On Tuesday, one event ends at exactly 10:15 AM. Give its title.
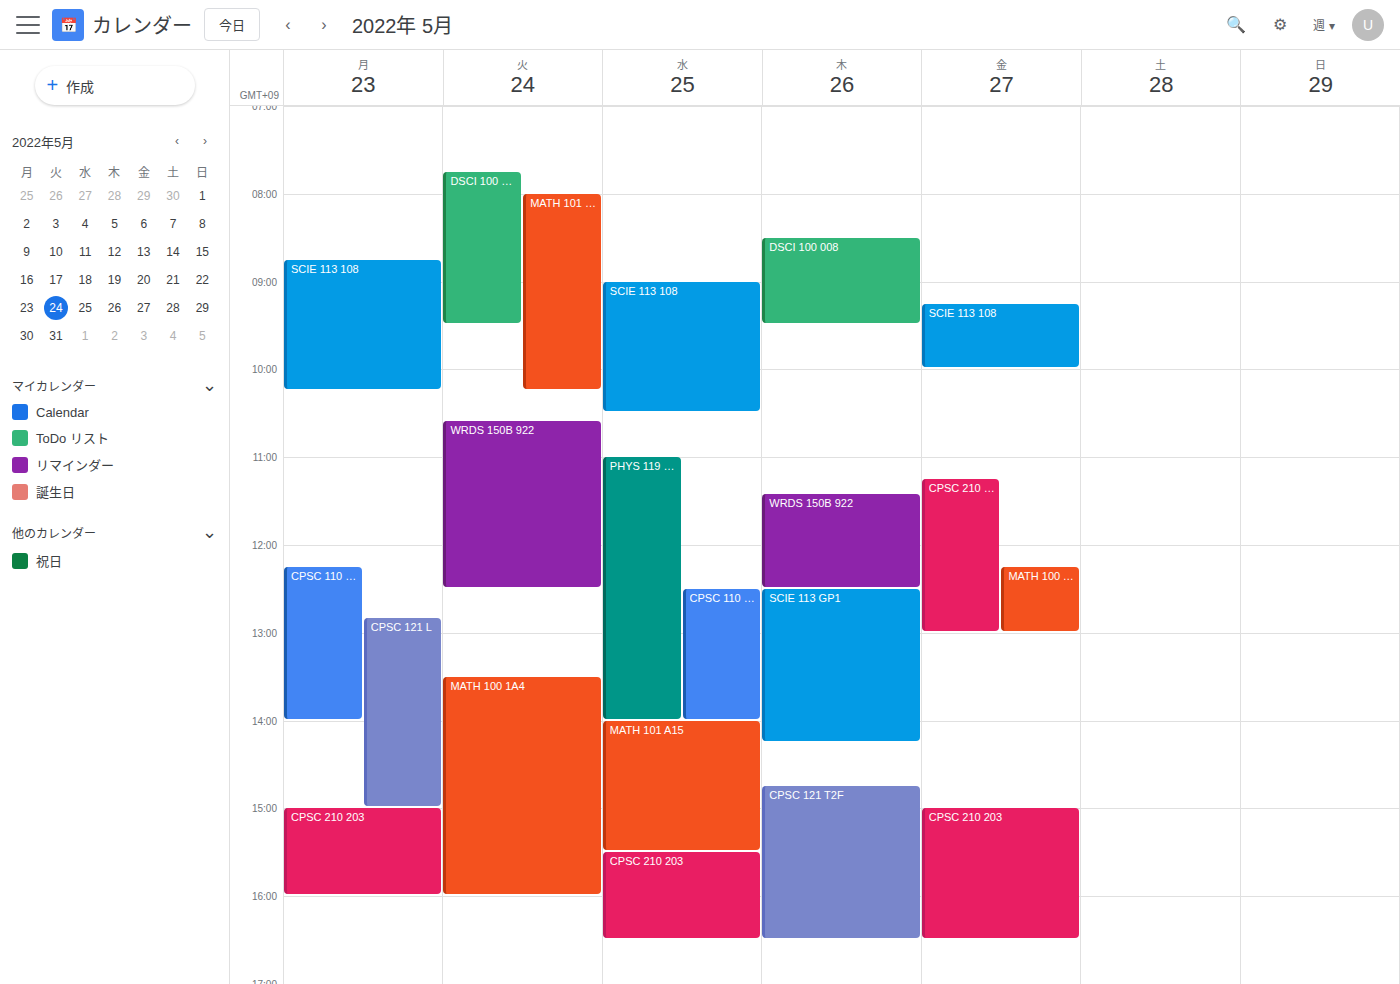
"MATH 101 2A1"